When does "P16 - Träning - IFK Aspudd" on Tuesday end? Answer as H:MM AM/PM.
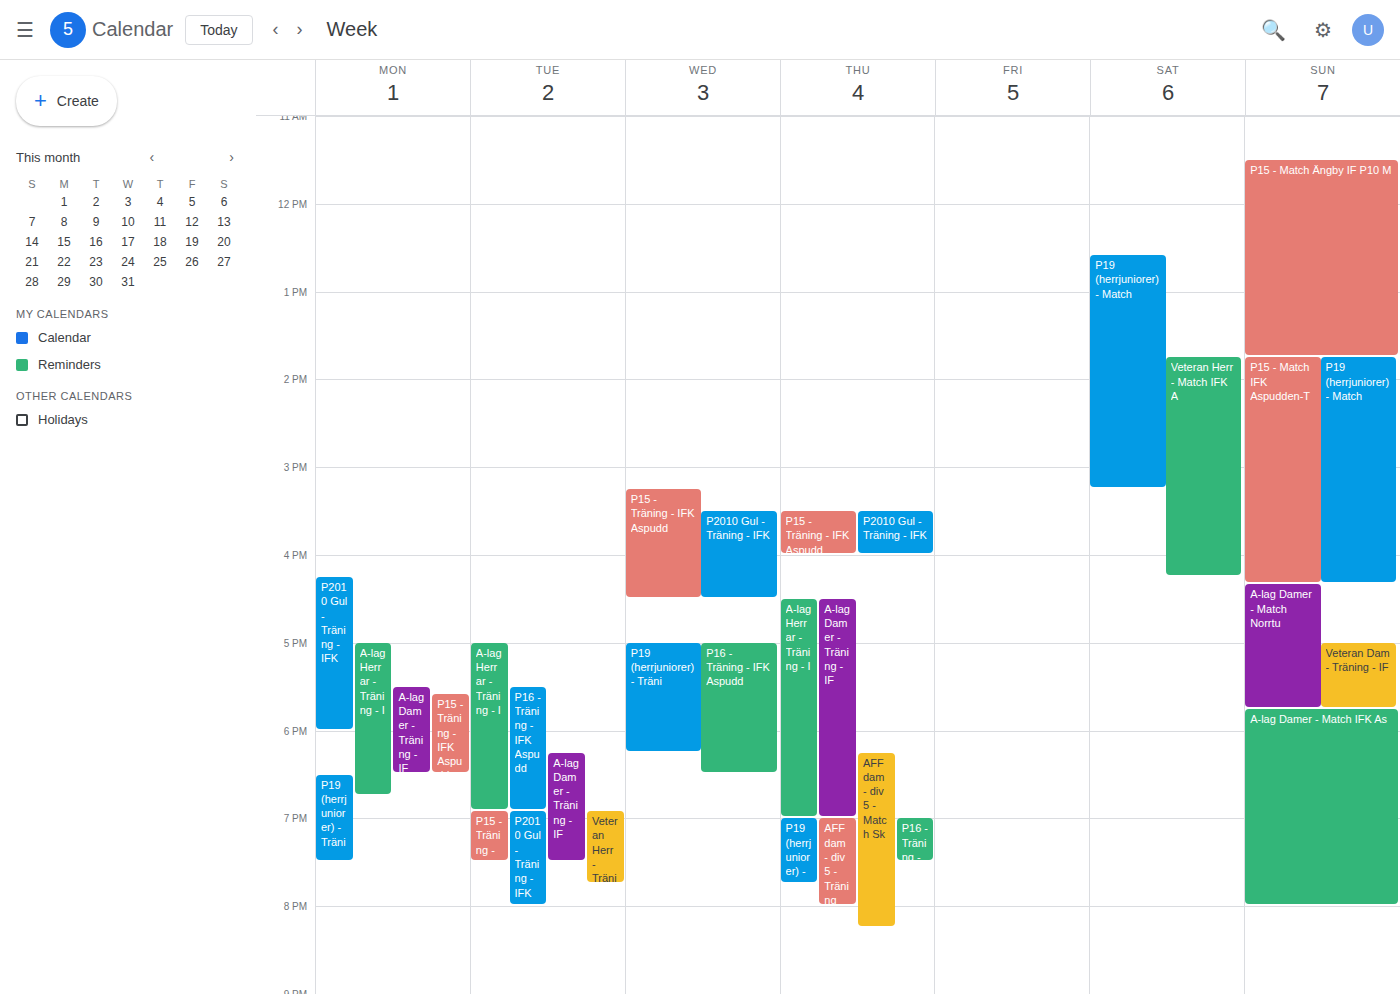
6:55 PM